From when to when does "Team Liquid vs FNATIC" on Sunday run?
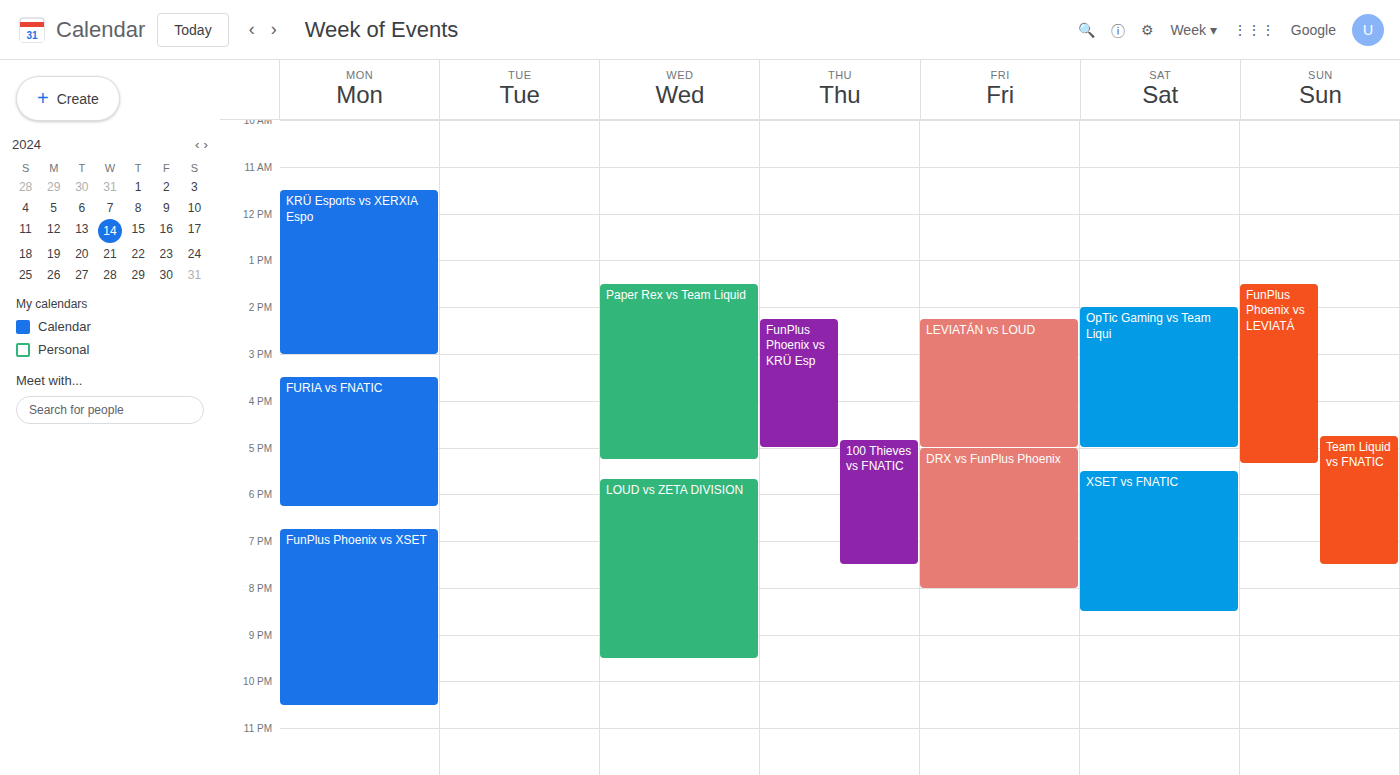
4:45 PM to 7:30 PM